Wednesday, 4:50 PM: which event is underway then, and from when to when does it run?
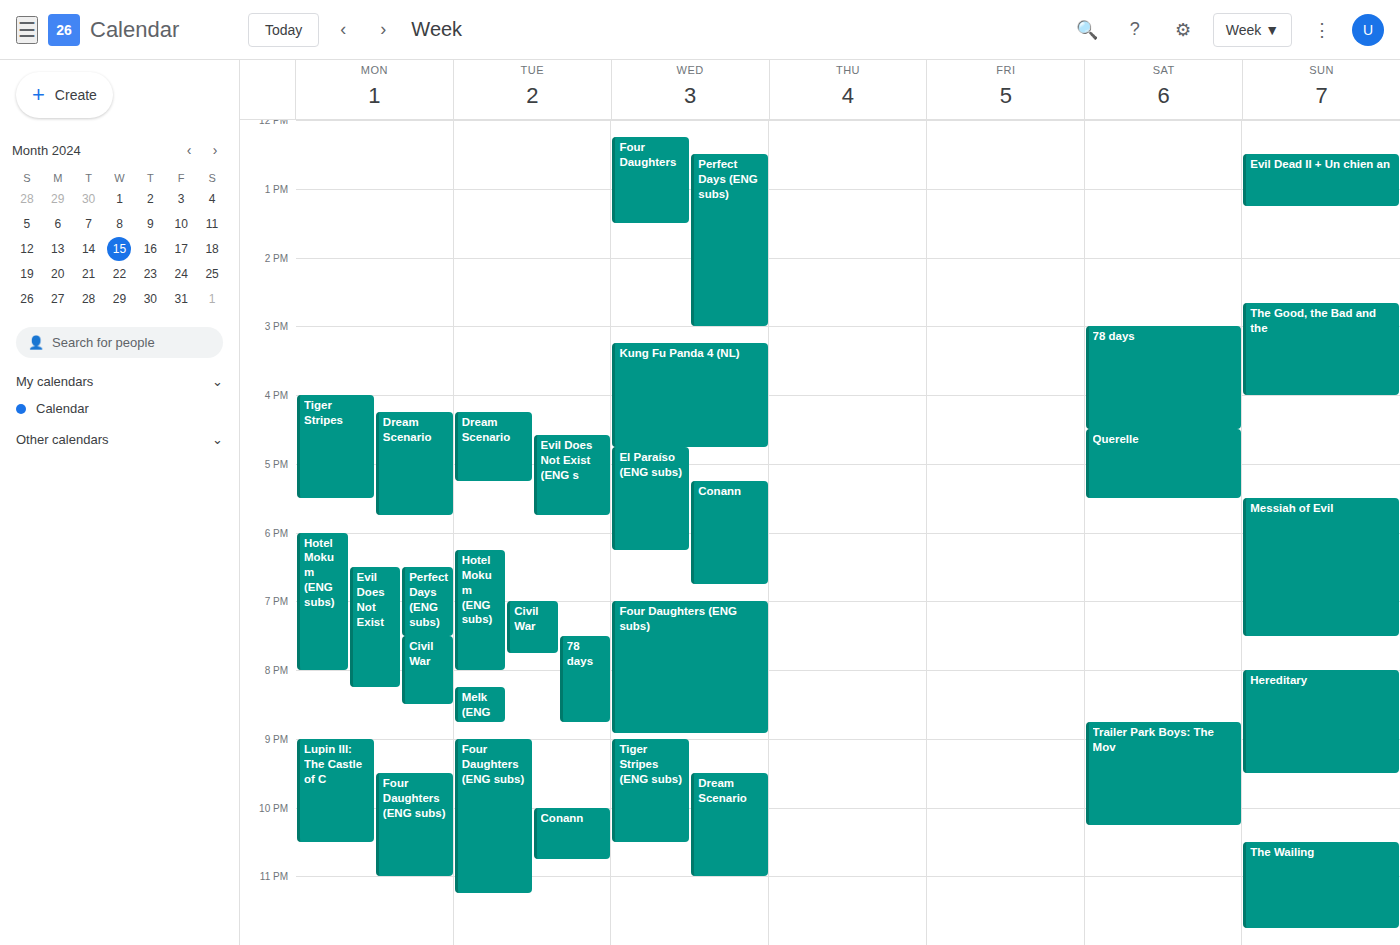
"El Paraíso (ENG subs)", 4:45 PM to 6:15 PM